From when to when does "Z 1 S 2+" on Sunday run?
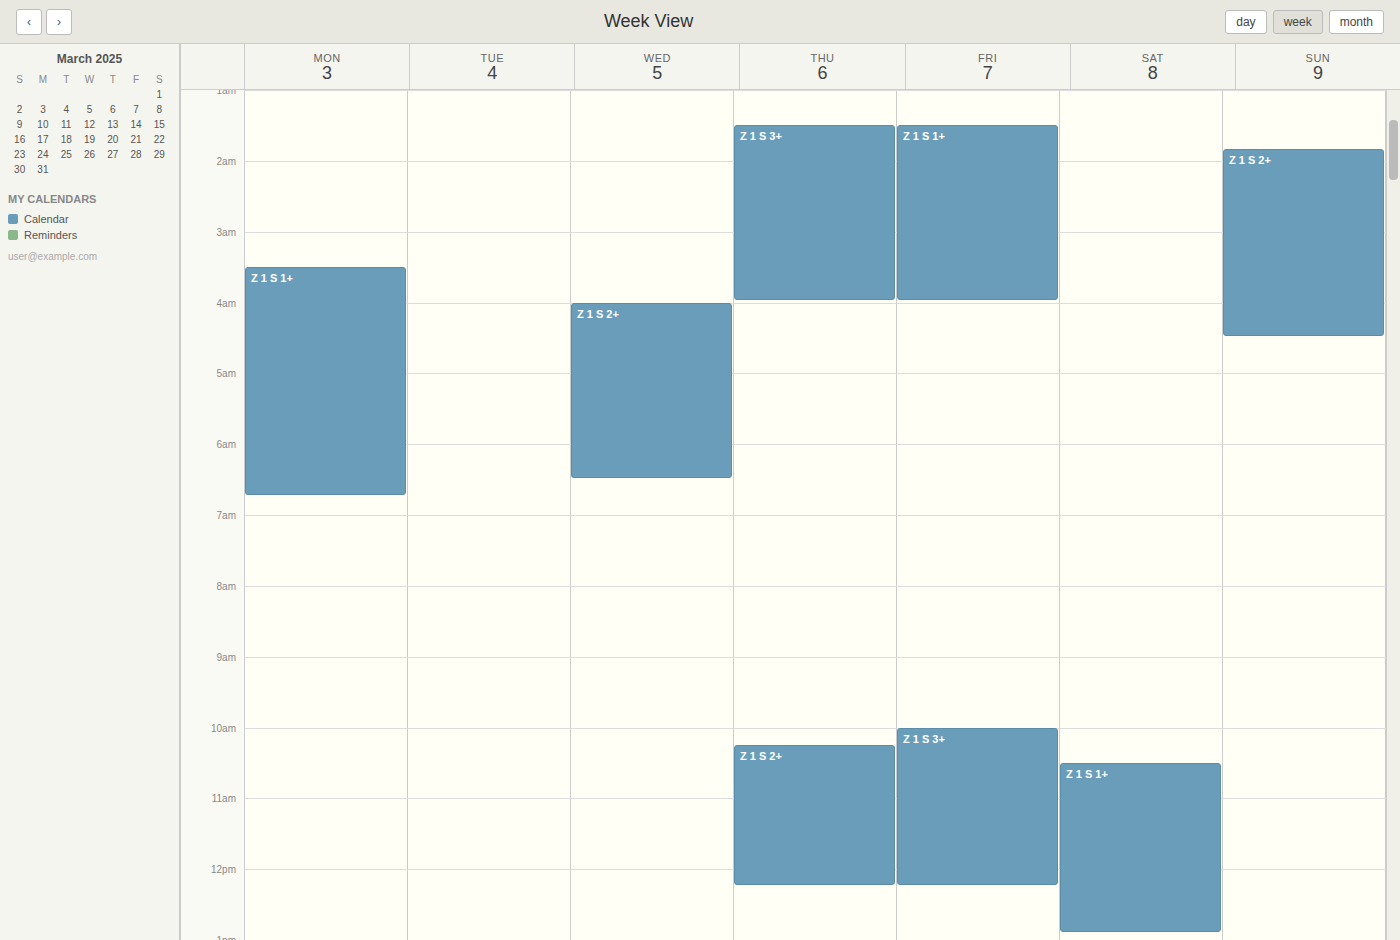
01:50 to 04:30